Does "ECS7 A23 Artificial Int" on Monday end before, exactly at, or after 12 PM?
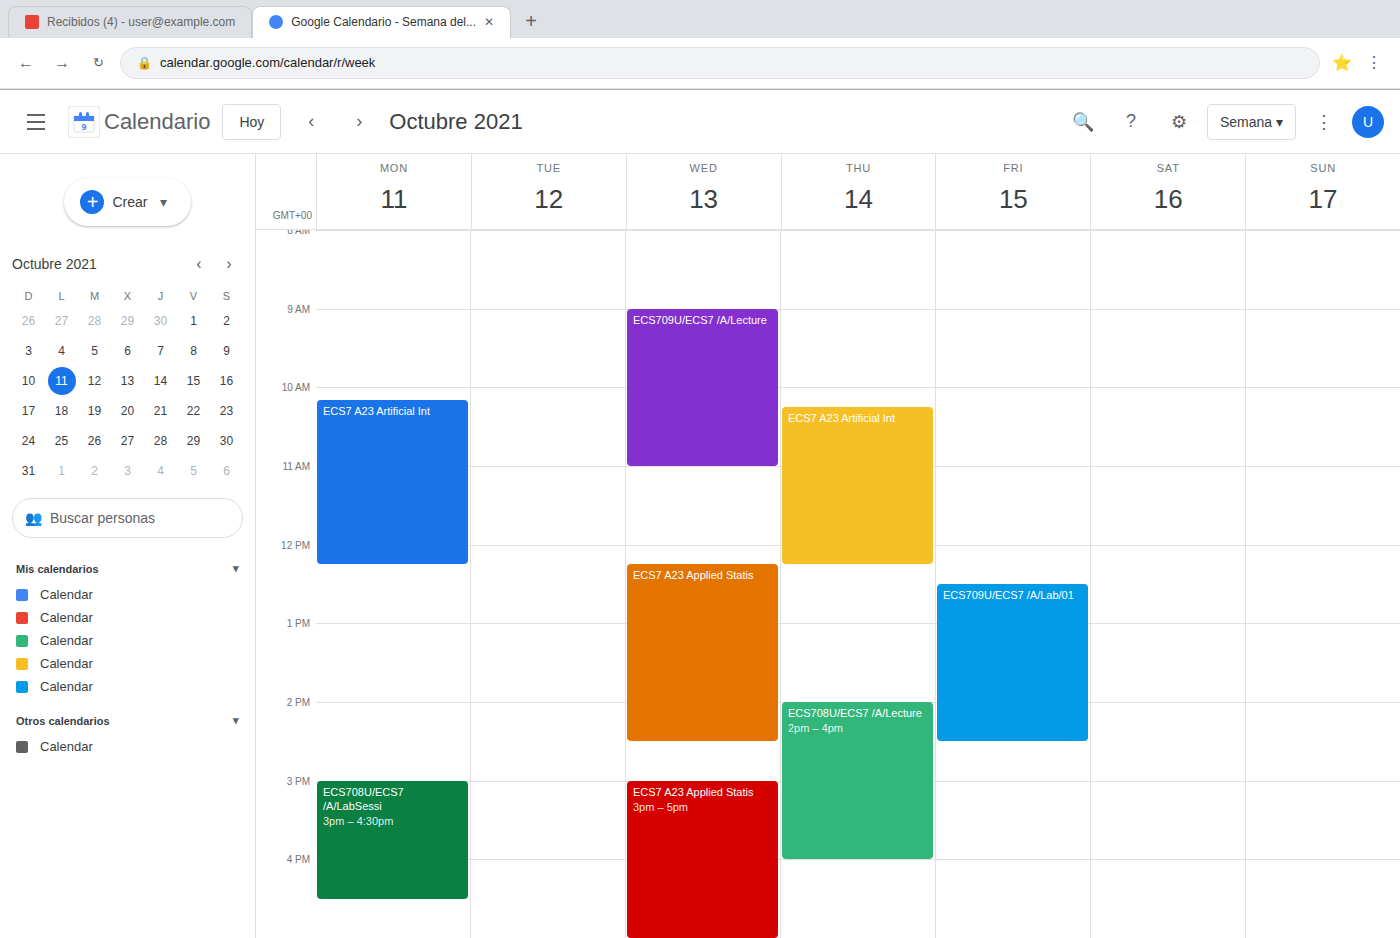
12:15 PM -- after 12 PM, 15 minutes below the 12 PM line.